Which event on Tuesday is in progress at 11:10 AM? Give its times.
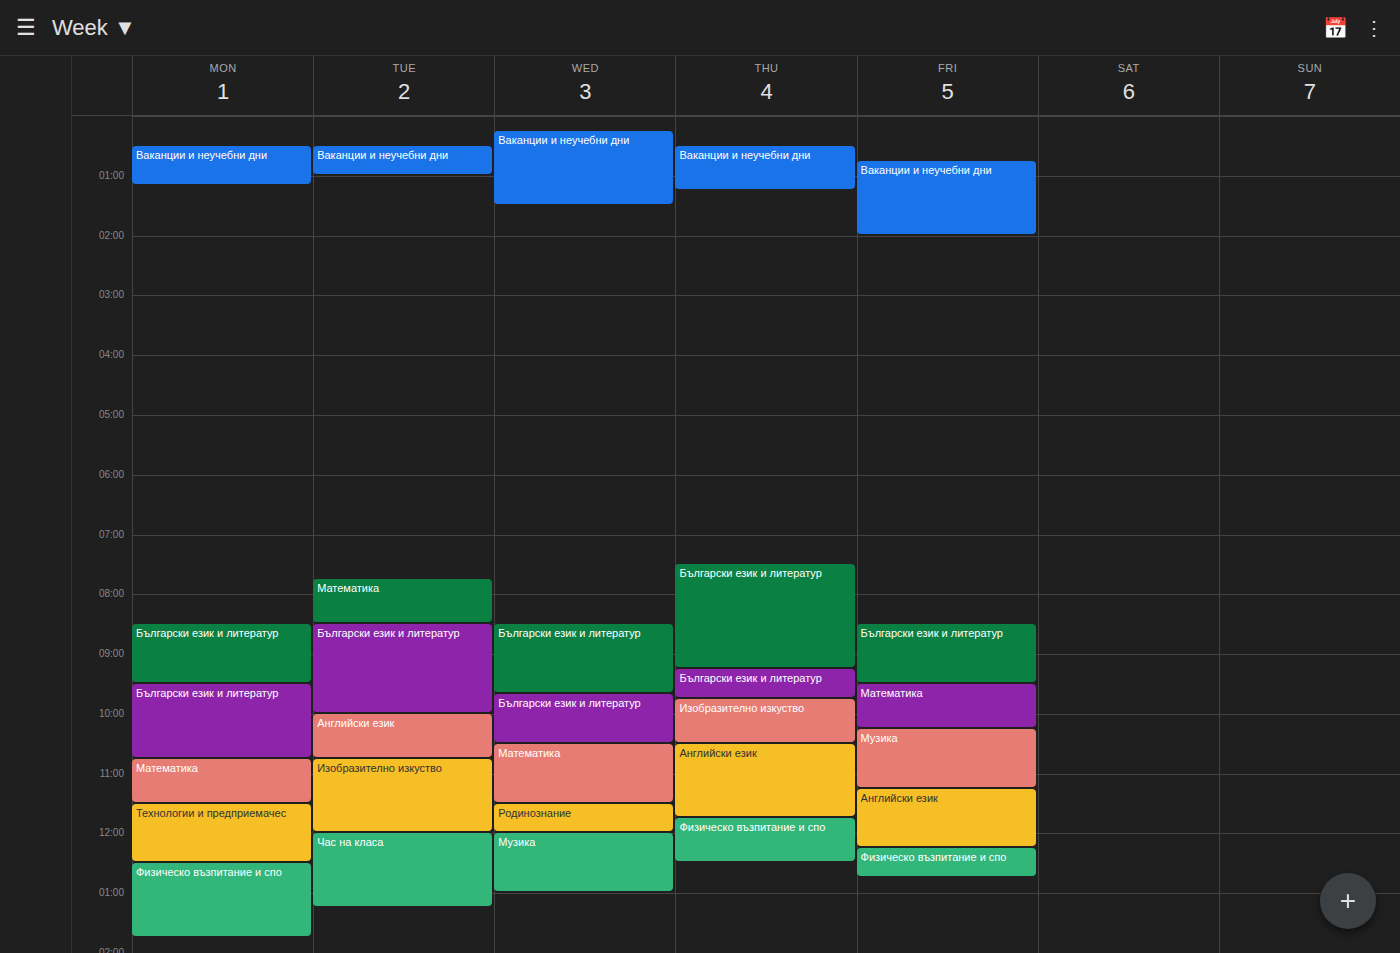
"Изобразително изкуство", 10:45 AM to 12:00 PM